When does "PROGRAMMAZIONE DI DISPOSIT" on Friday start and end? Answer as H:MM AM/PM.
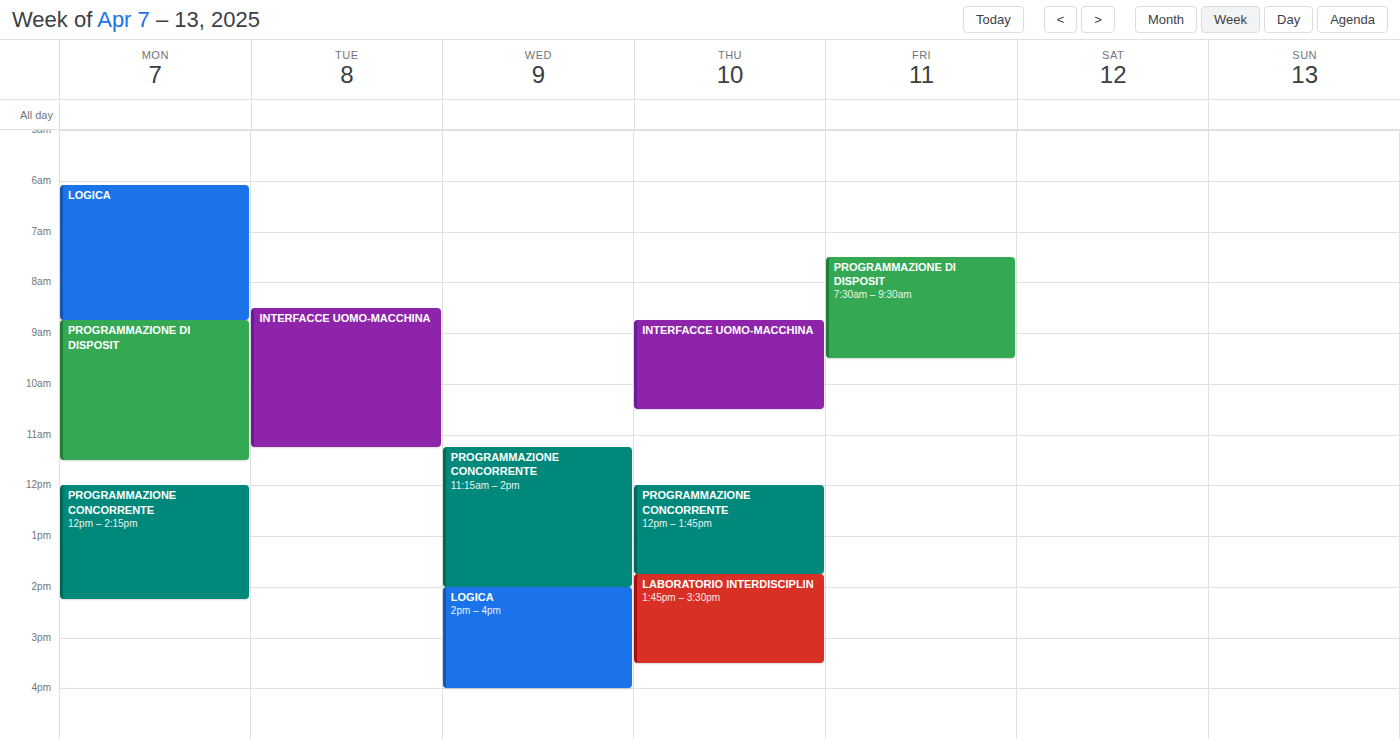
7:30 AM to 9:30 AM